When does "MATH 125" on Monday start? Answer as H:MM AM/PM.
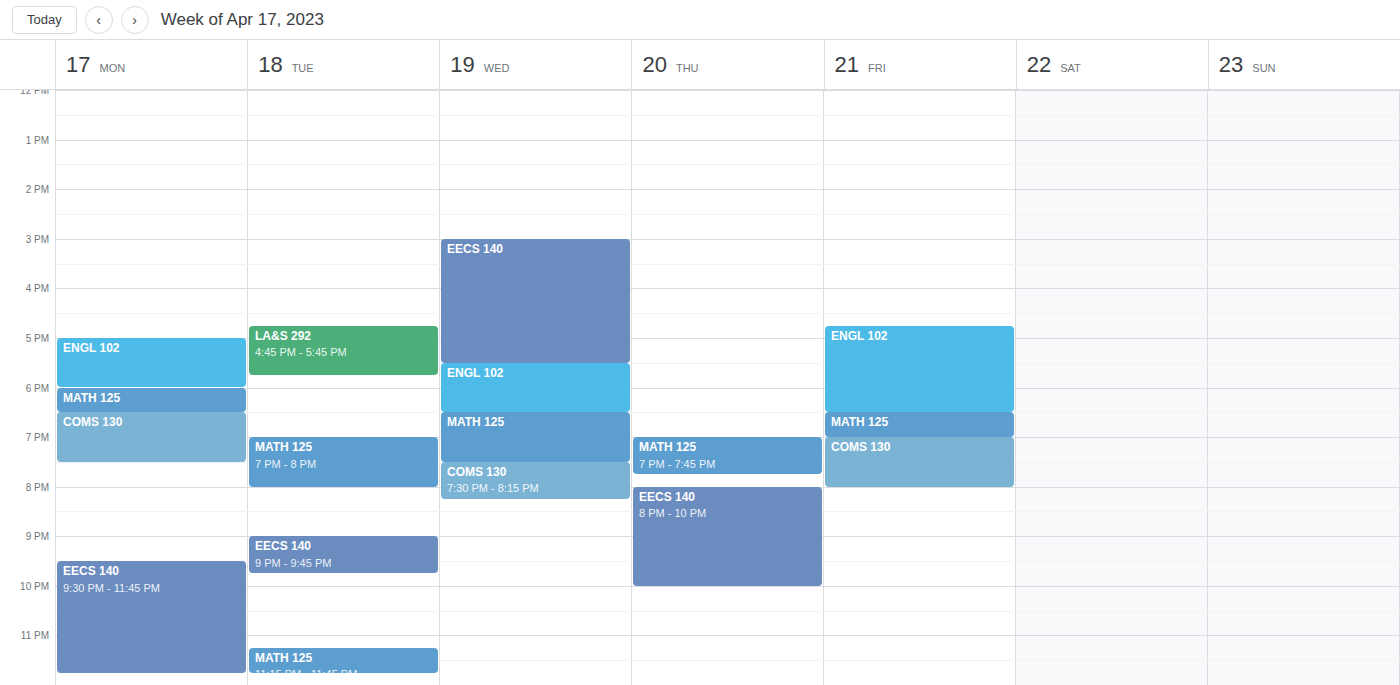
6:00 PM